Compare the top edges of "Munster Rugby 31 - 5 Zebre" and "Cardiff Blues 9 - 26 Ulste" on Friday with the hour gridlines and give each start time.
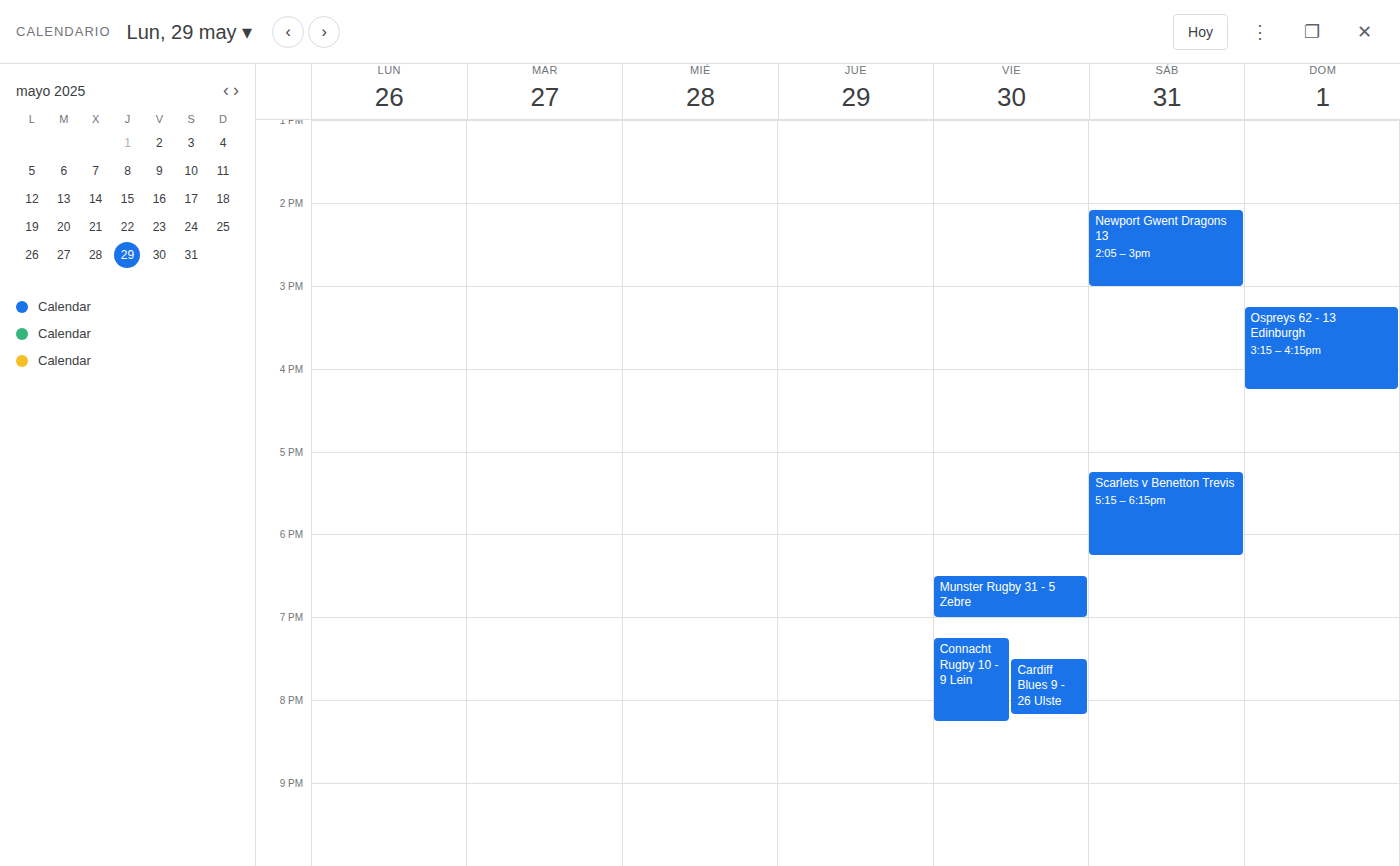
"Munster Rugby 31 - 5 Zebre": 6:30 PM, halfway between the 6 PM and 7 PM lines. "Cardiff Blues 9 - 26 Ulste": 7:30 PM, halfway between the 7 PM and 8 PM lines.